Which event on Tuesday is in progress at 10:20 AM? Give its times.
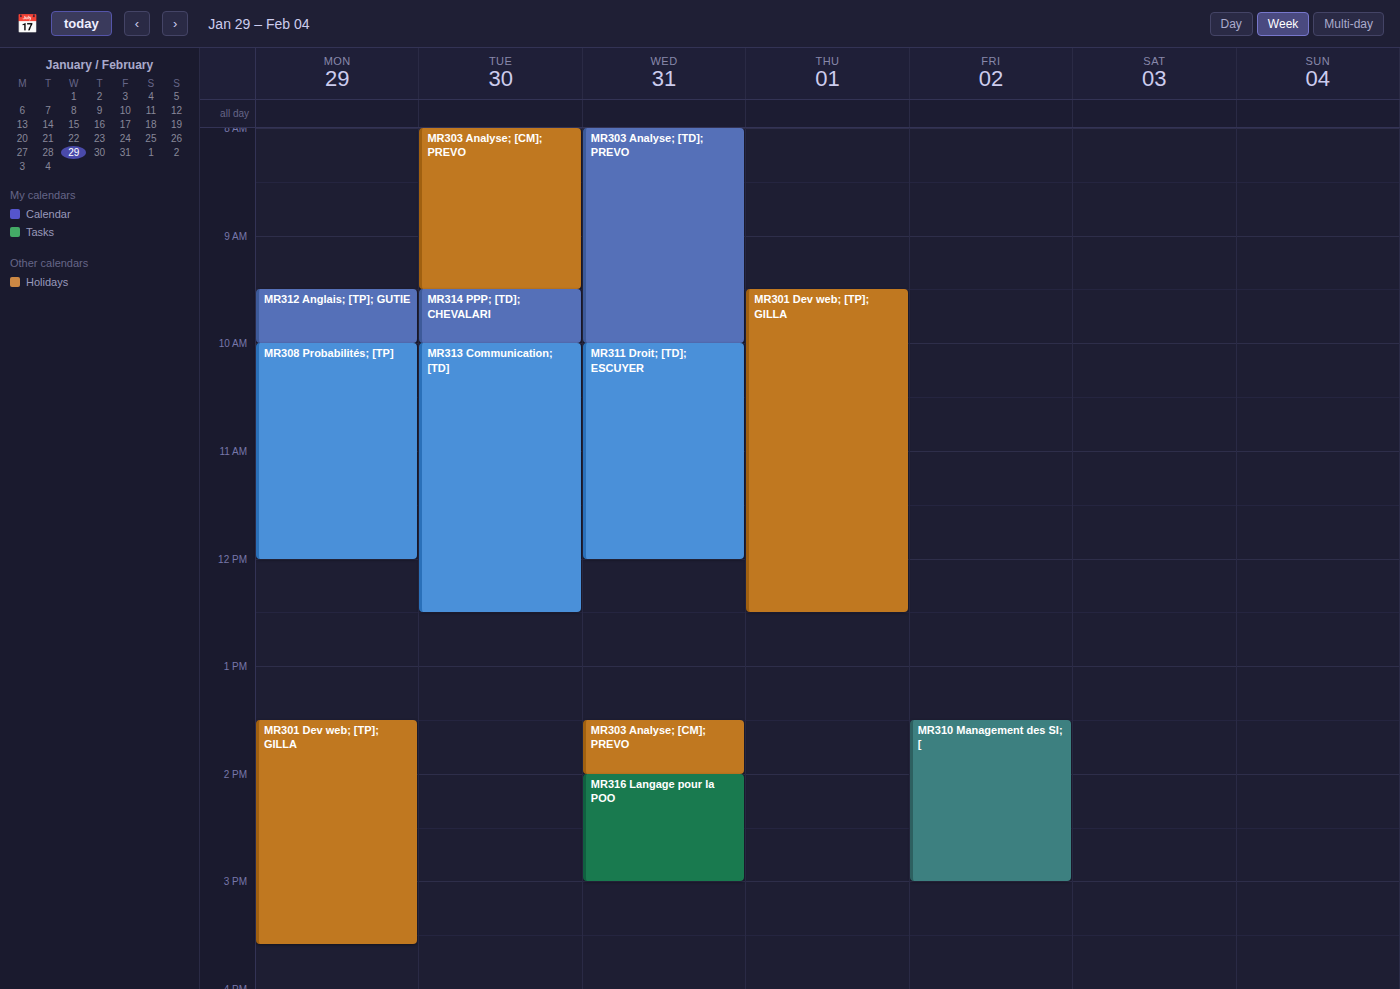
"MR313 Communication; [TD]", 10:00 AM to 12:30 PM